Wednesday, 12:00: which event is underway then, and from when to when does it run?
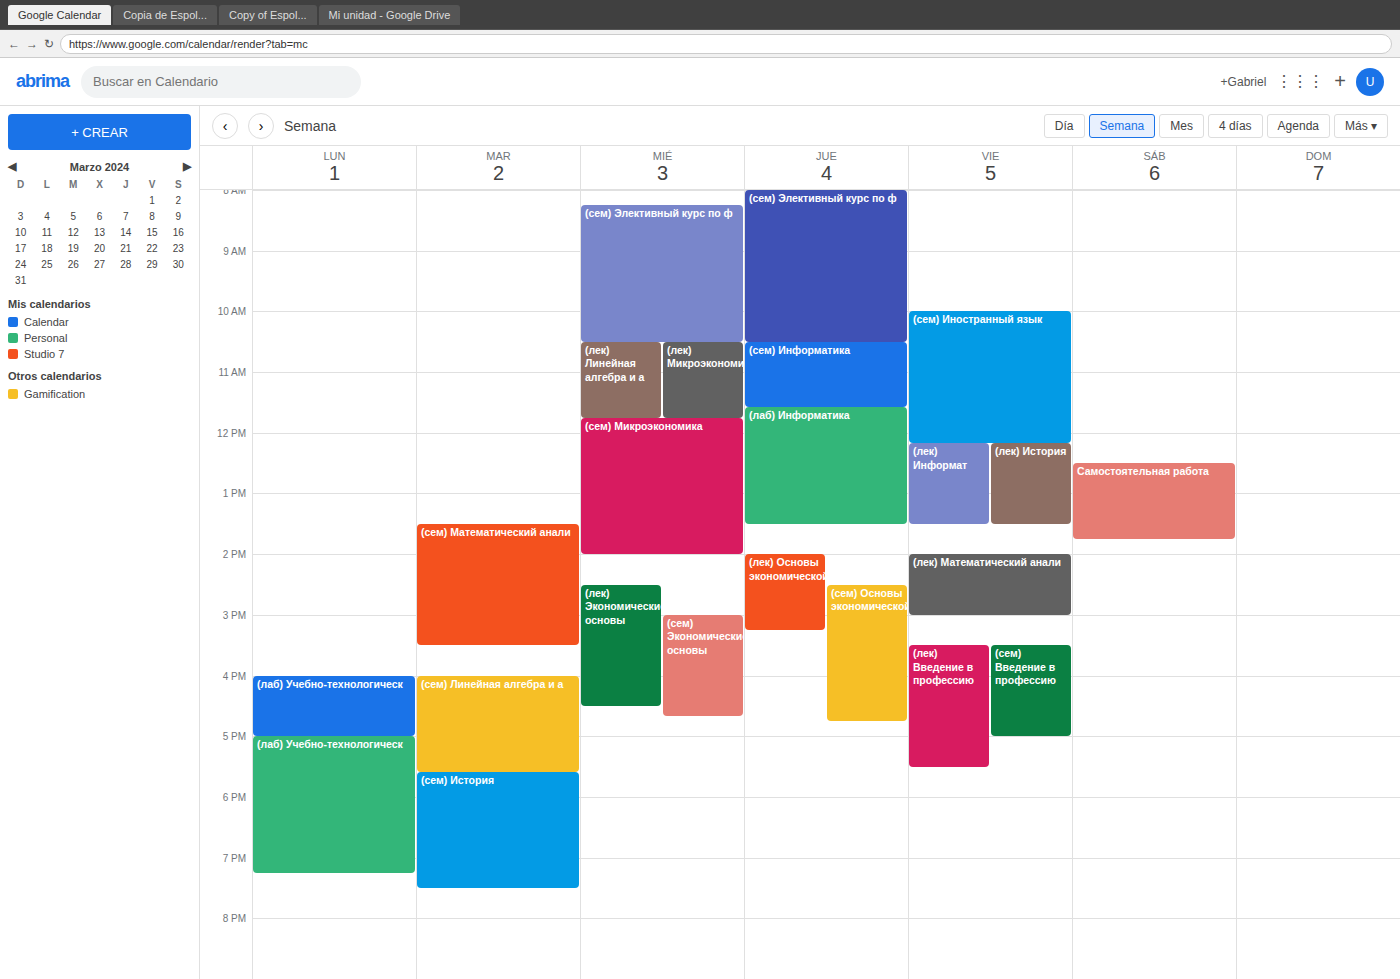
"(сем) Микроэкономика", 11:45 to 14:00